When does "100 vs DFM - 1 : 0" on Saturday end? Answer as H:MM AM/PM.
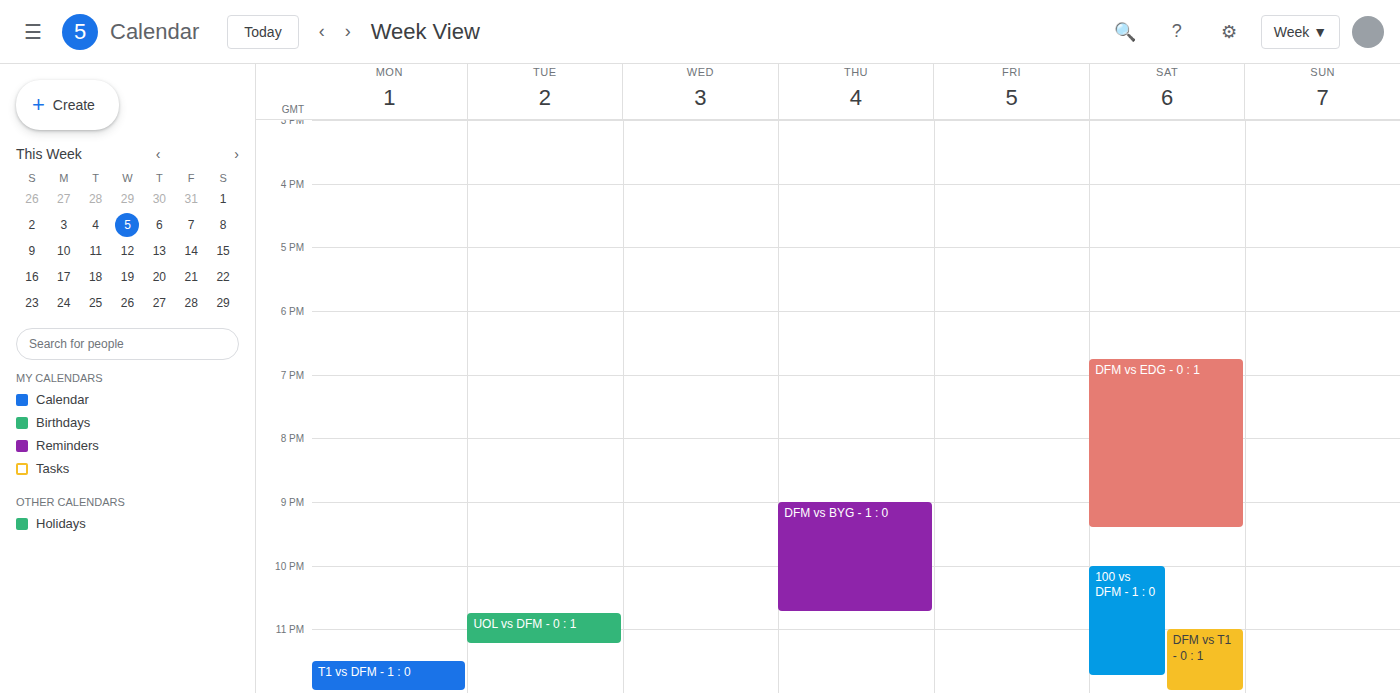
11:45 PM